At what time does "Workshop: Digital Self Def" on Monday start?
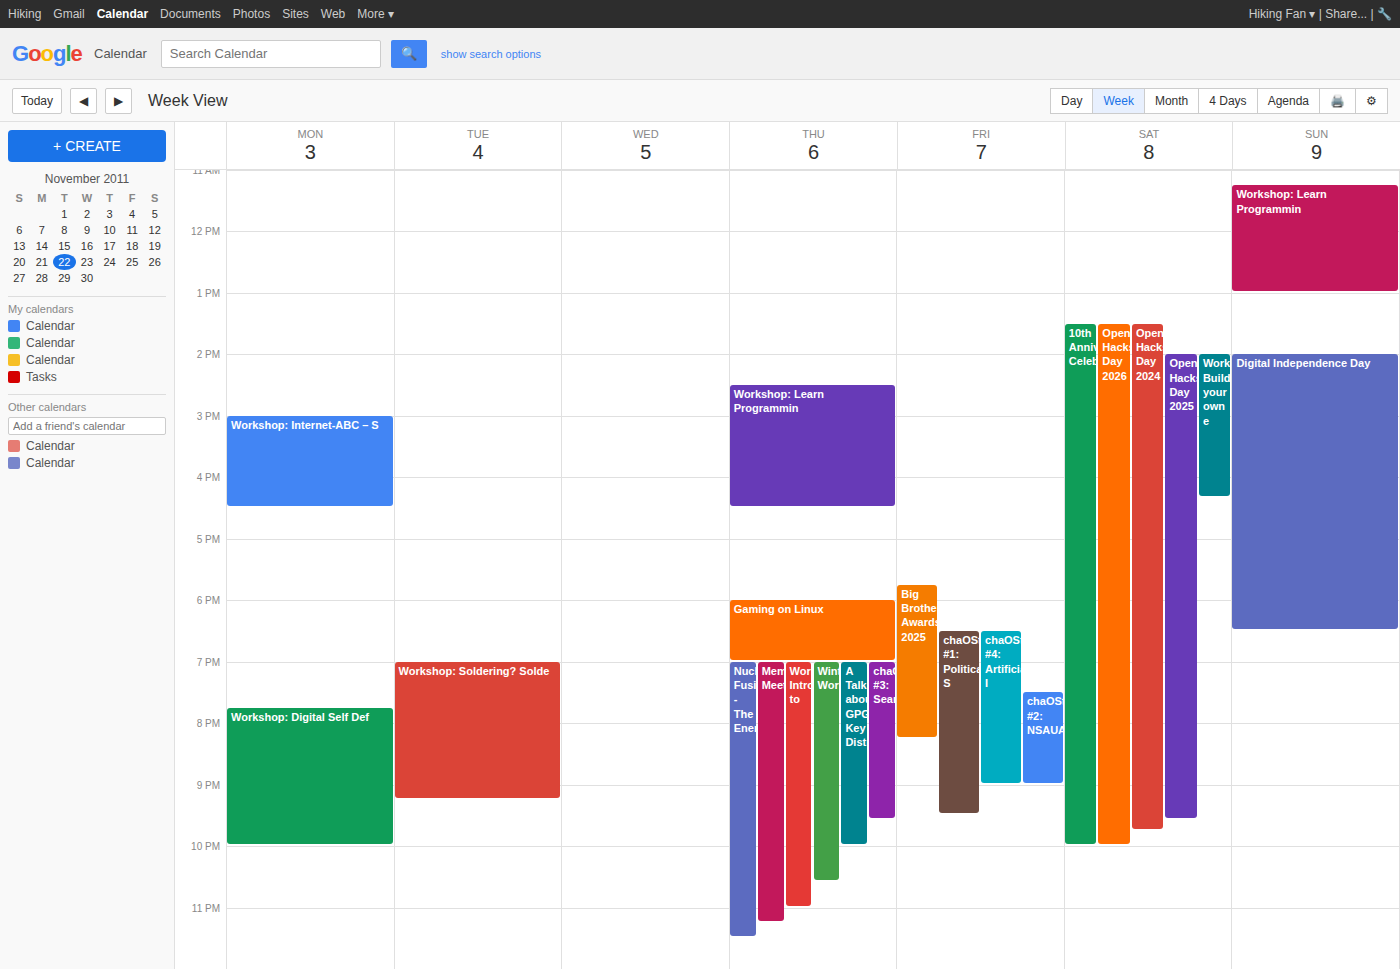
7:45 PM